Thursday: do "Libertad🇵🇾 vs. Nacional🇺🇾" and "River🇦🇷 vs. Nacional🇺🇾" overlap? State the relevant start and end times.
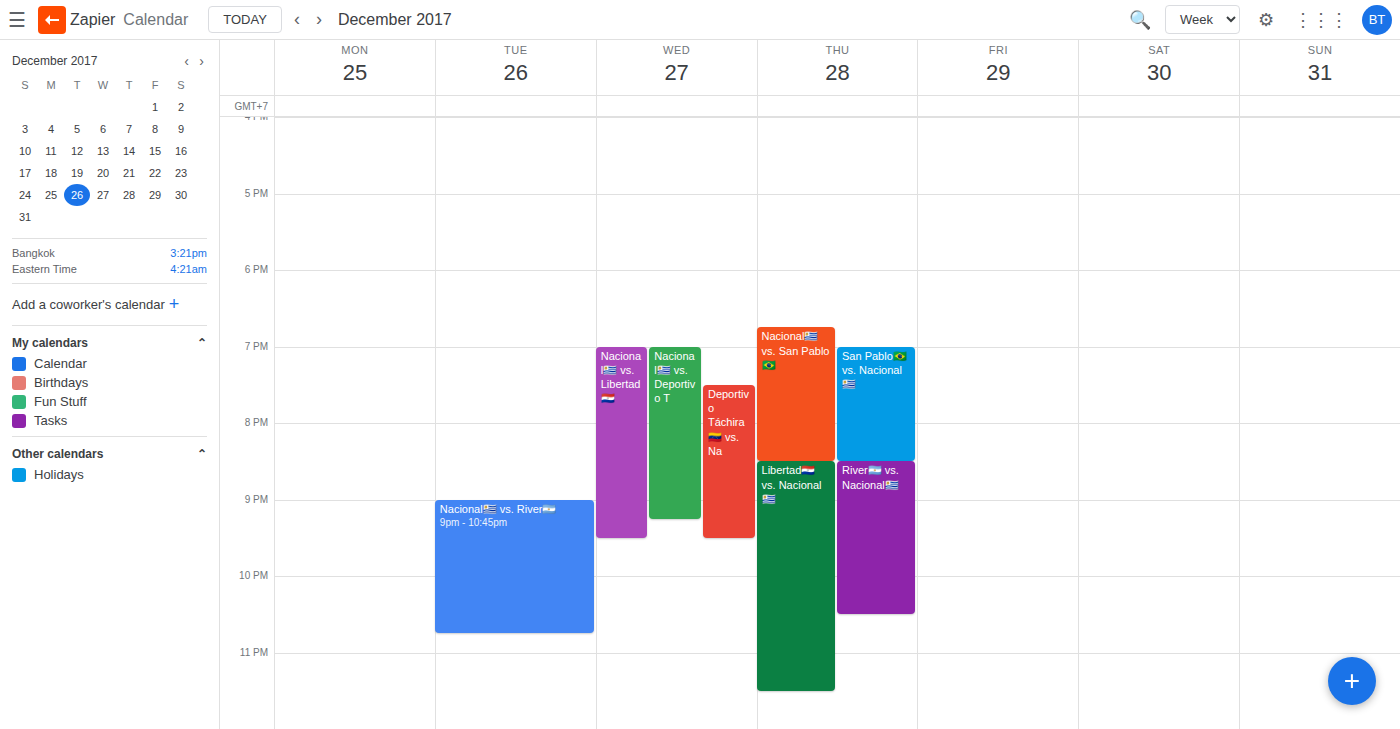
"Libertad🇵🇾 vs. Nacional🇺🇾" starts at 8:30 PM, before "River🇦🇷 vs. Nacional🇺🇾" ends at 10:30 PM -- they overlap.